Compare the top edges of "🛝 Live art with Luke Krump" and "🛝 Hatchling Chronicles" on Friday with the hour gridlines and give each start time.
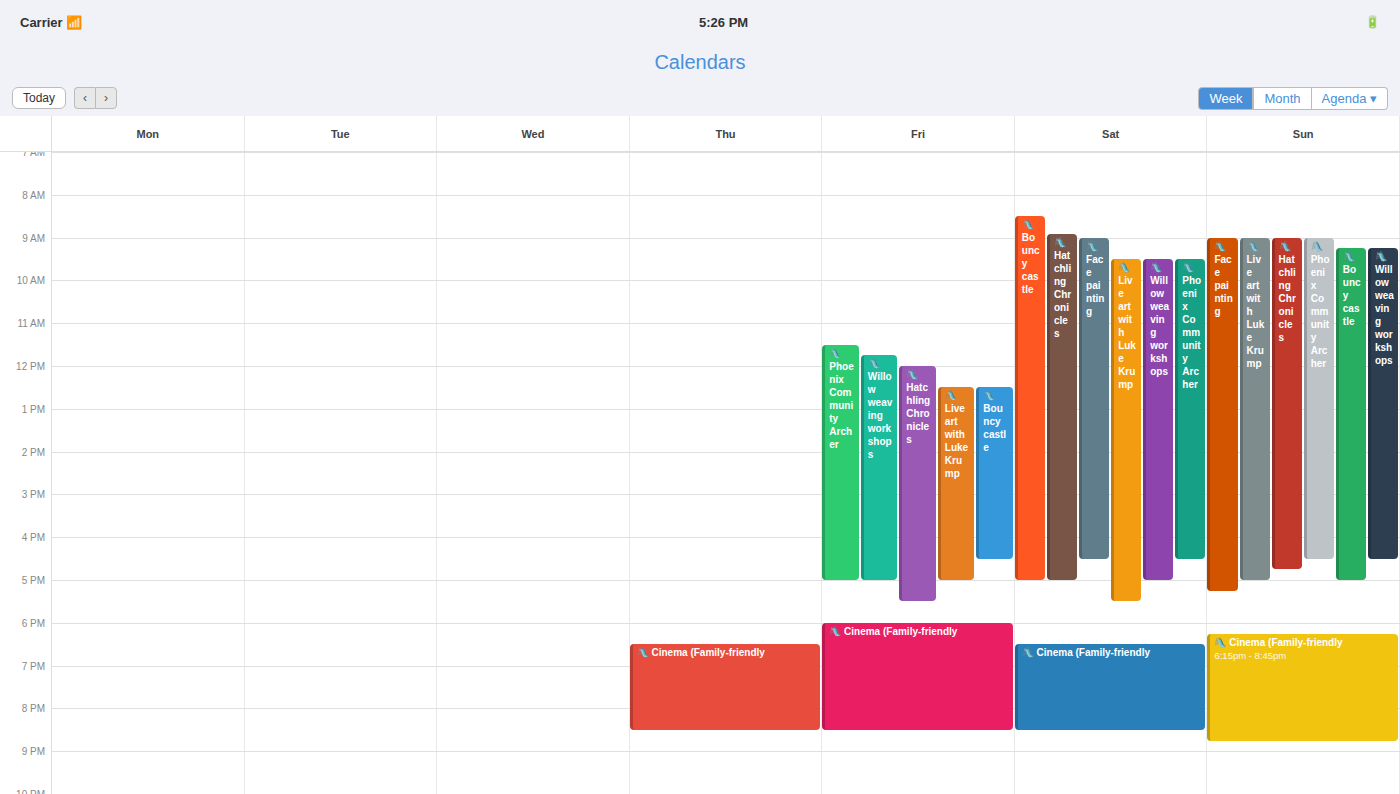
"🛝 Live art with Luke Krump": 12:30 PM, halfway between the 12 PM and 1 PM lines. "🛝 Hatchling Chronicles": 12:00 PM, exactly on the 12 PM line.